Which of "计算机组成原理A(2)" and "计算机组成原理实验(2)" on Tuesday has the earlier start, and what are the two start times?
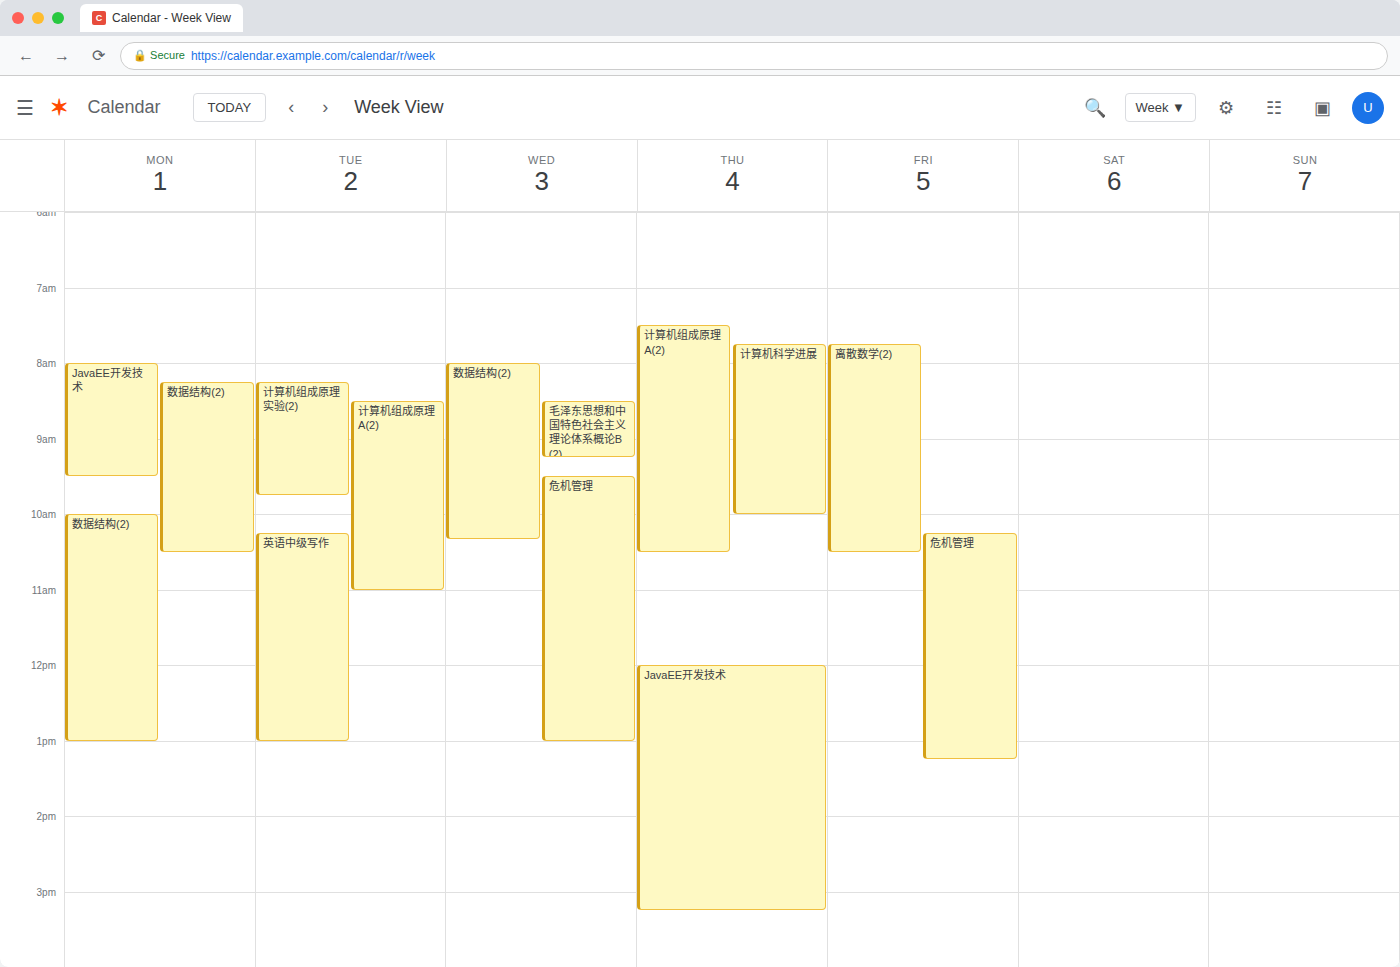
"计算机组成原理实验(2)" 8:15 AM; "计算机组成原理A(2)" 8:30 AM.